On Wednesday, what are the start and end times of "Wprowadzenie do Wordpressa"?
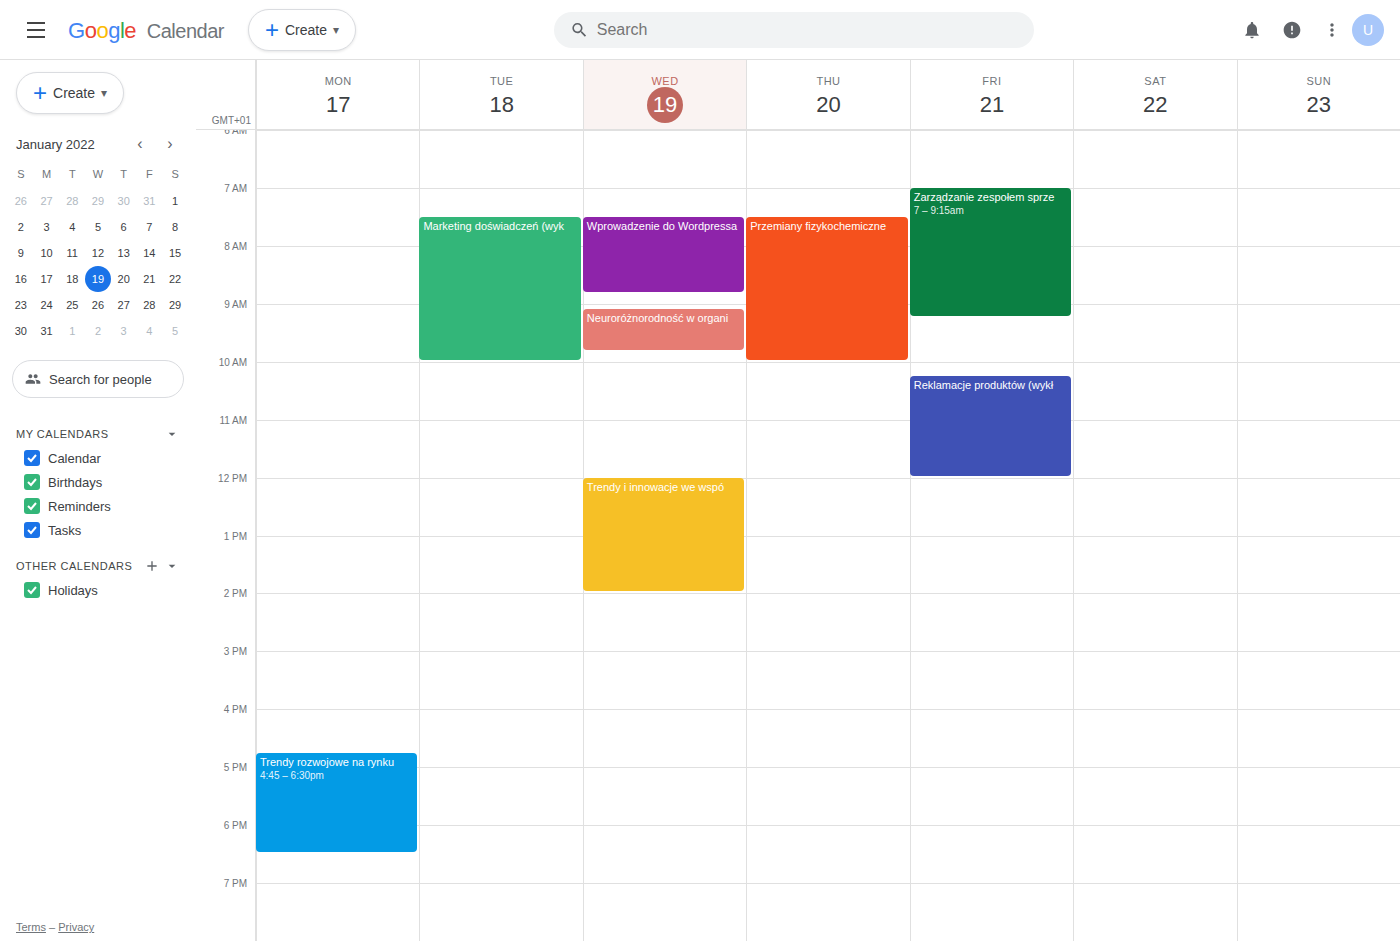
7:30 AM to 8:50 AM